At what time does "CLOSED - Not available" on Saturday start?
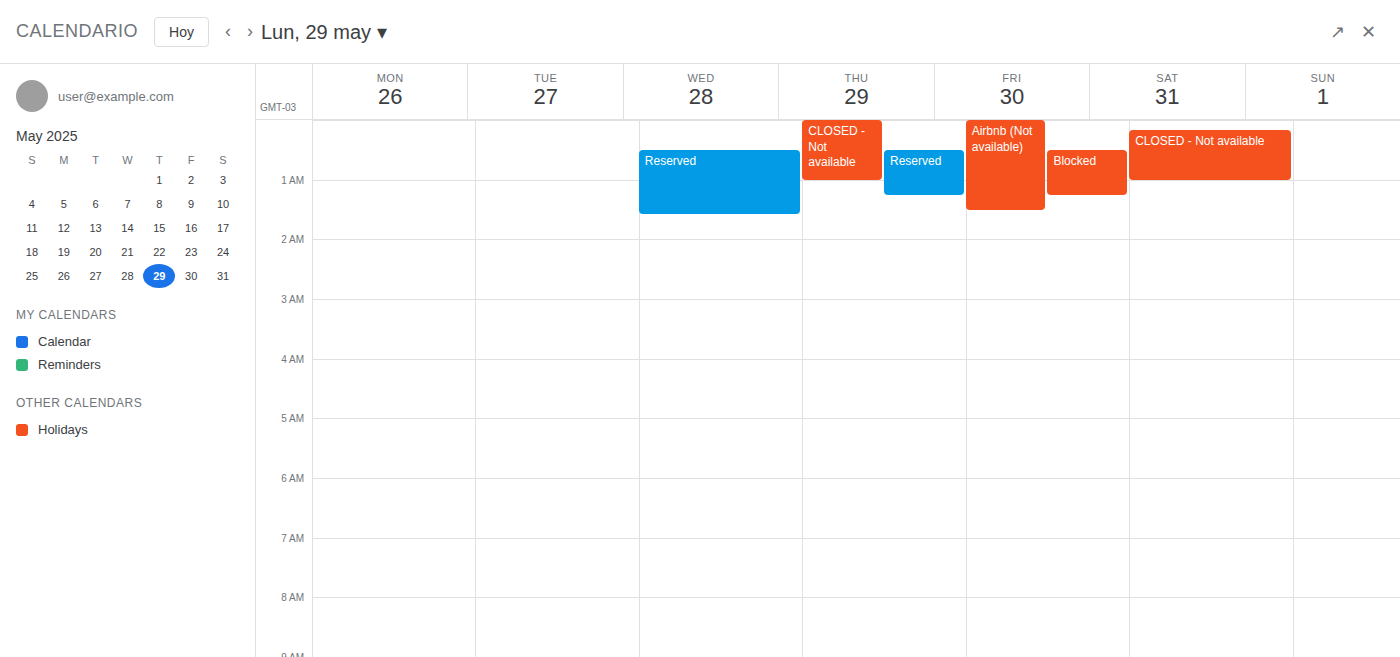
12:10 AM